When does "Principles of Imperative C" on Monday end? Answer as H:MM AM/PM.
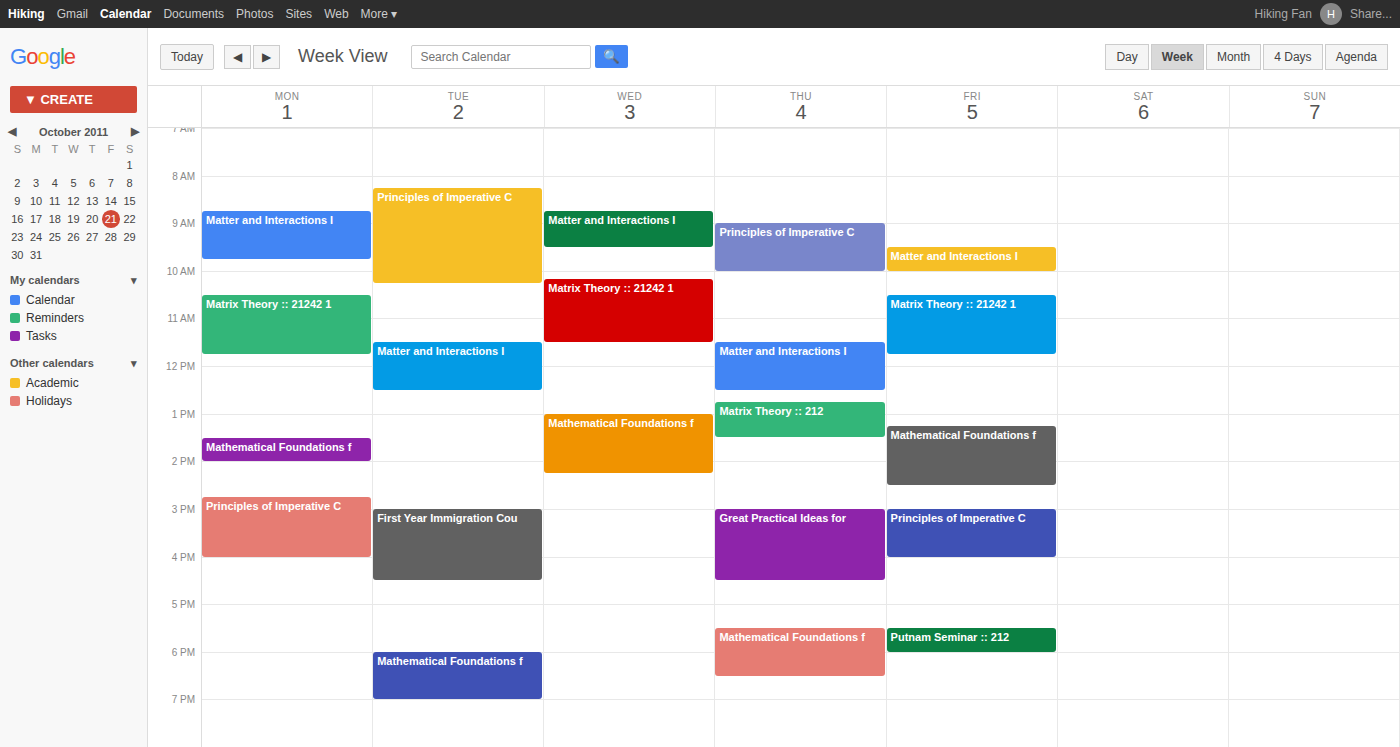
4:00 PM